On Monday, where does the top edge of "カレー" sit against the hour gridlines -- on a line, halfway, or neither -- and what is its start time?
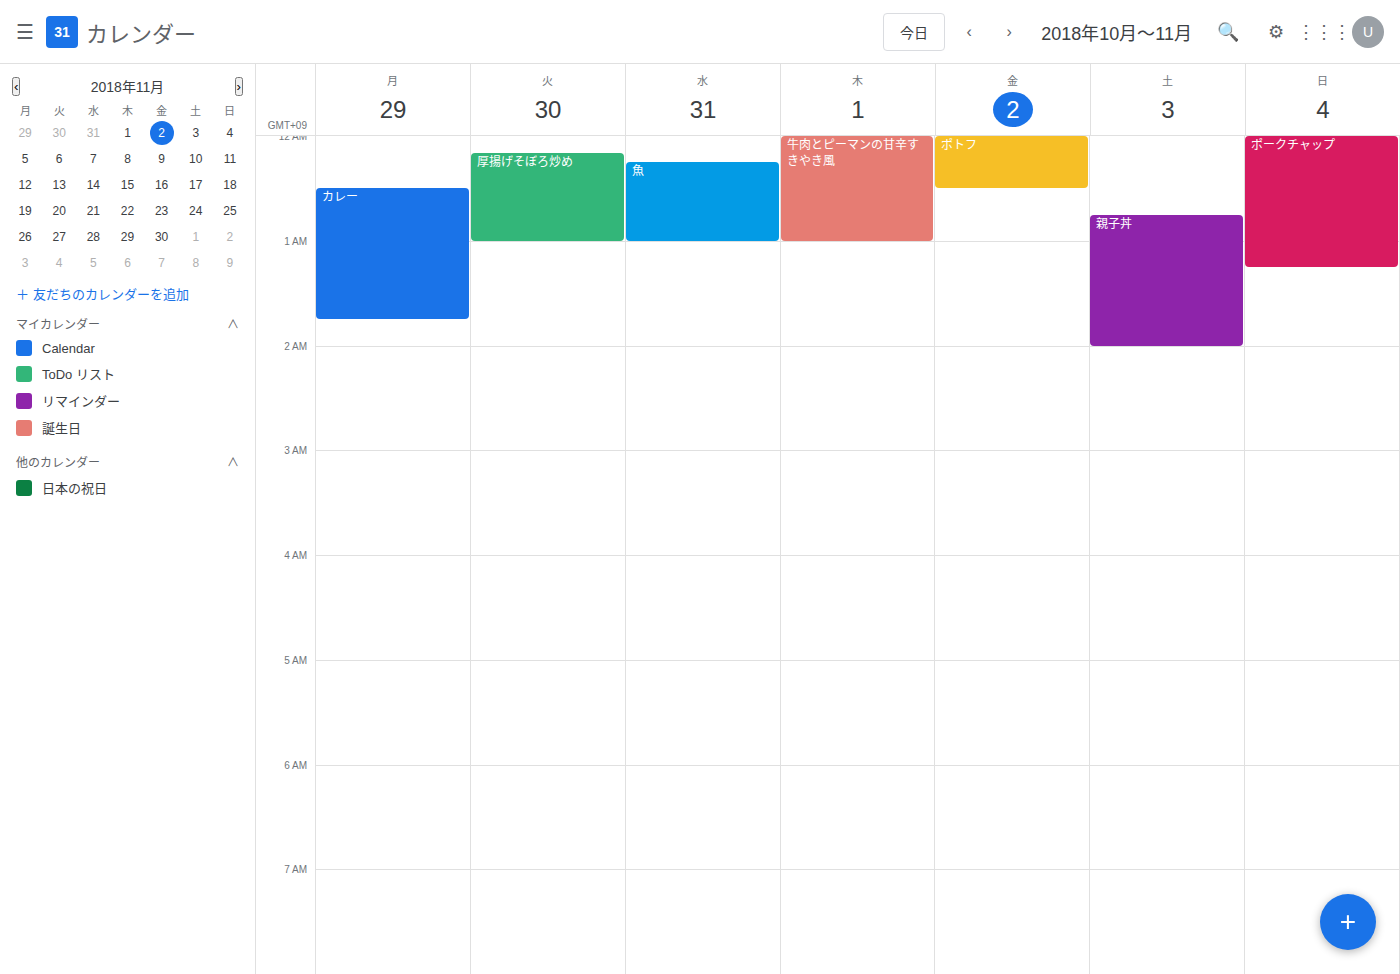
12:30 AM -- halfway between the 12 AM and 1 AM lines.